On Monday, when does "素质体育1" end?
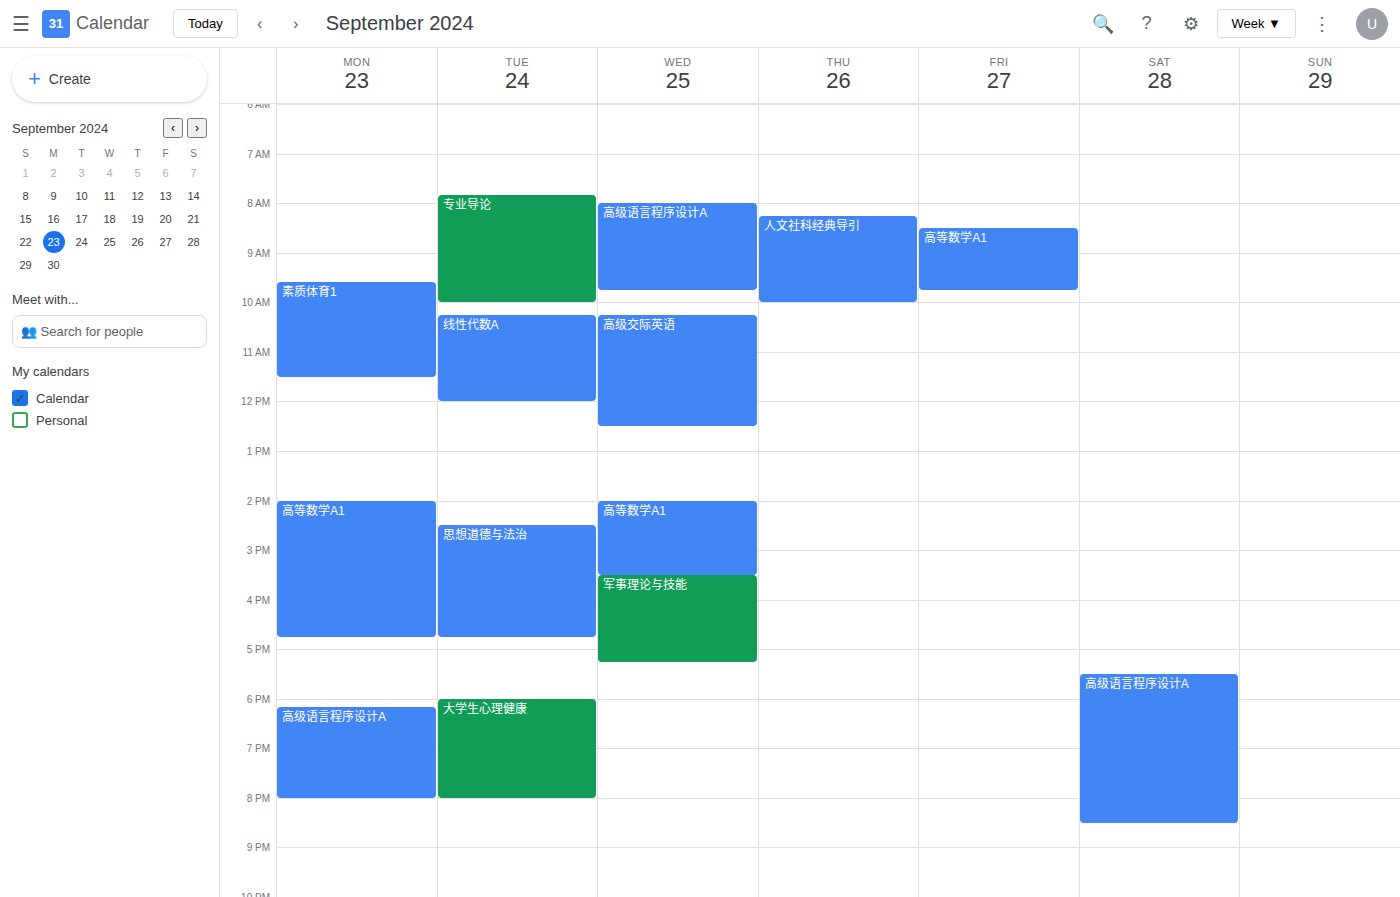
11:30 AM